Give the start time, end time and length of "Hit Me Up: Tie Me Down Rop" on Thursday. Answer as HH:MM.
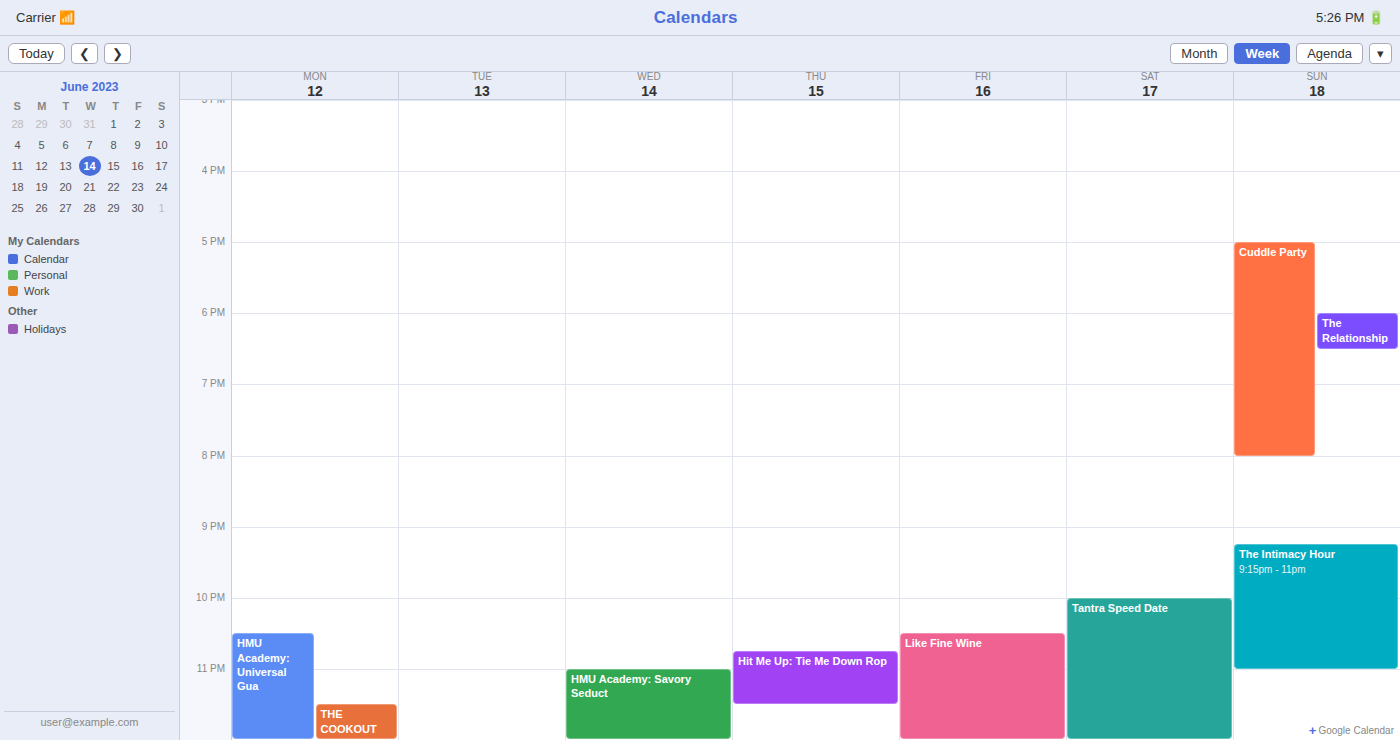
22:45 to 23:30, 45 minutes